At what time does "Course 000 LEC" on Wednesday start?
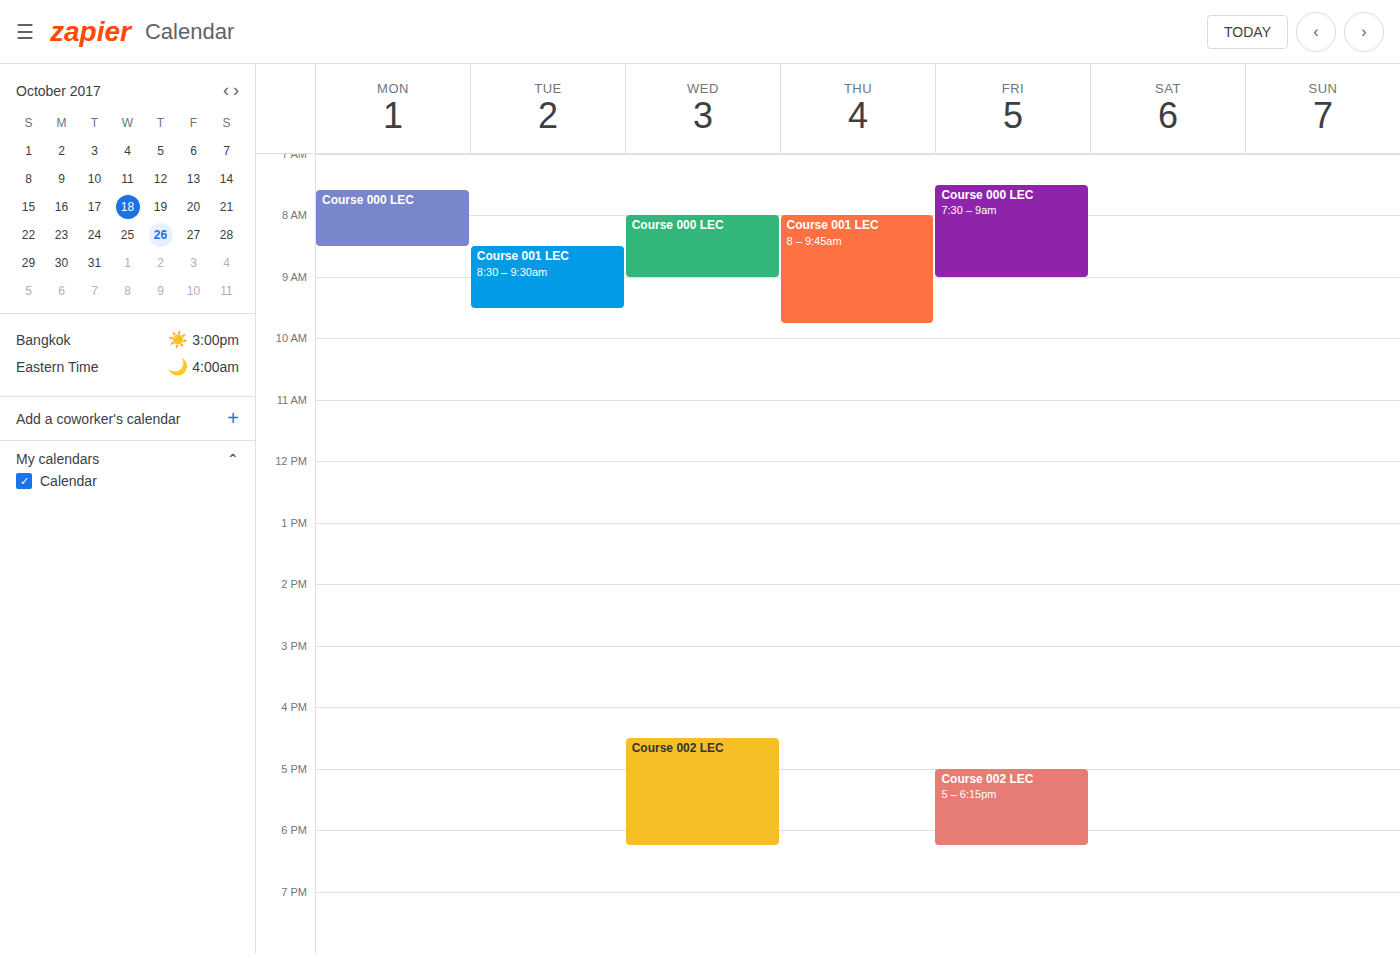
8:00 AM